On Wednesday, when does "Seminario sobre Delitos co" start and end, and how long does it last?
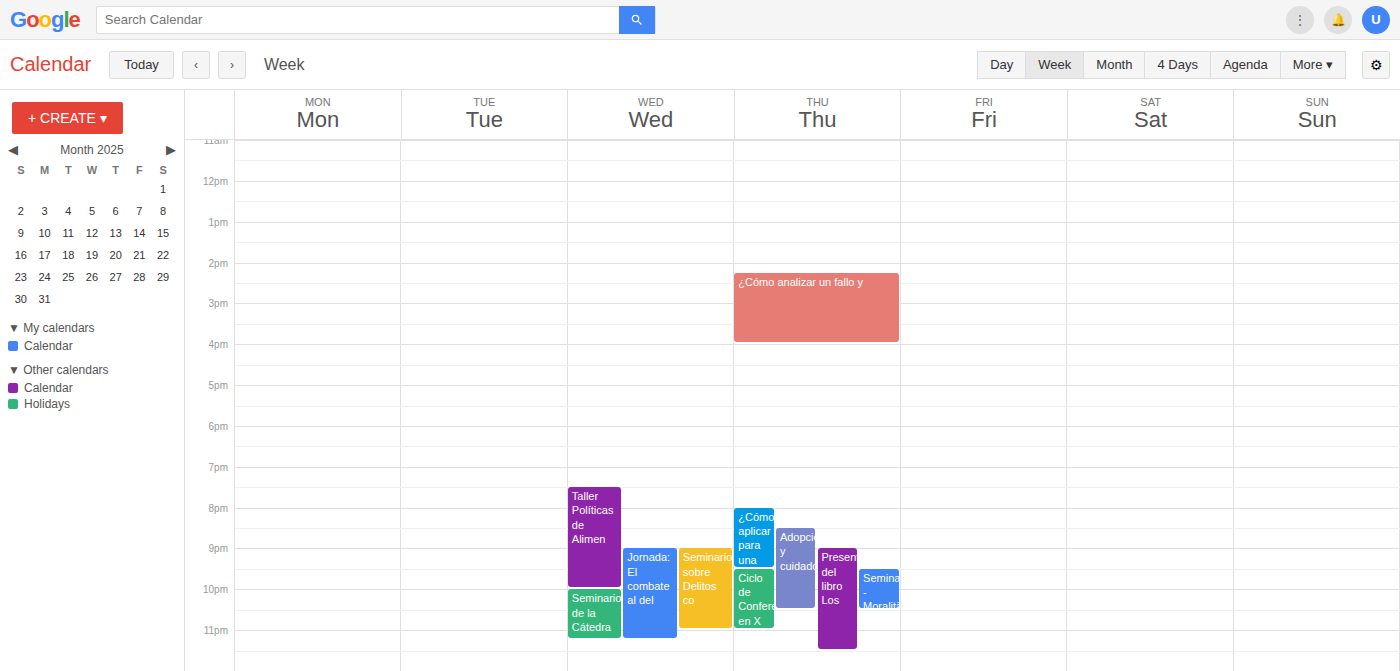
9:00 PM to 11:00 PM, 2 hours